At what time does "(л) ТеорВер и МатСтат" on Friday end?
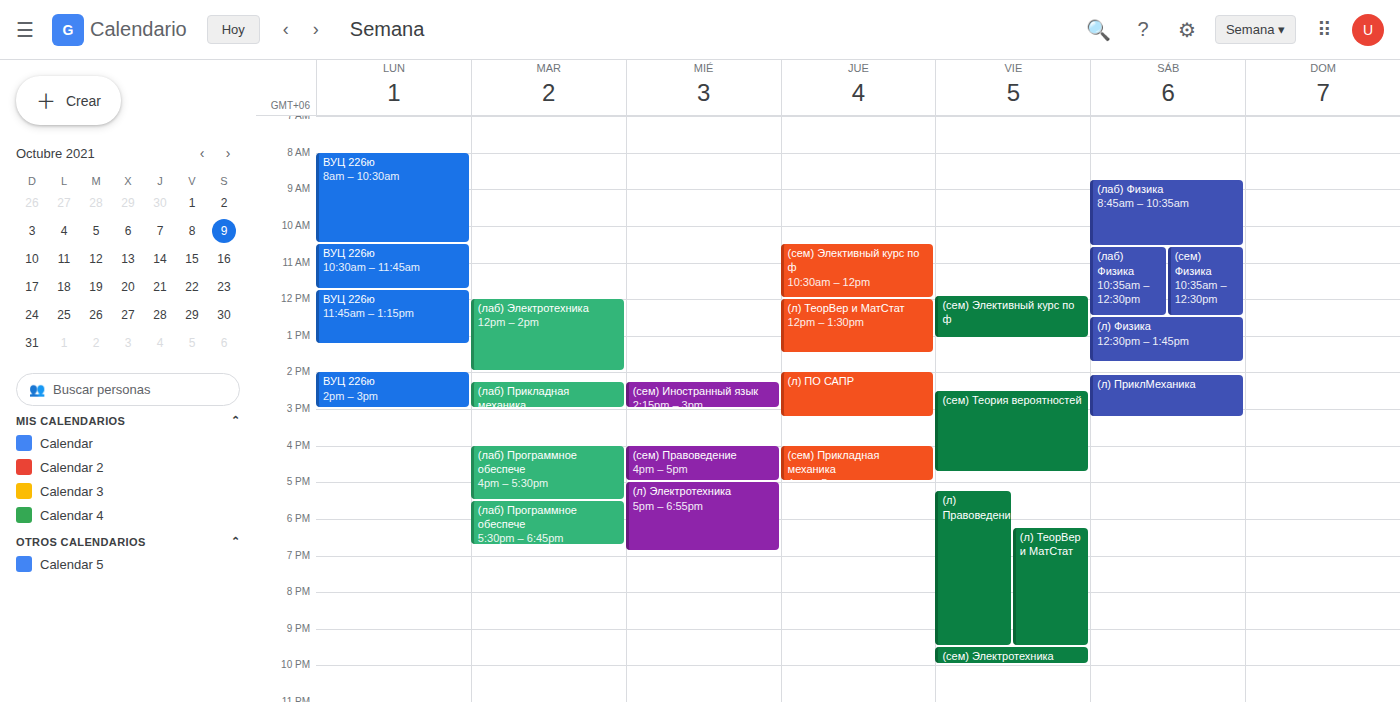
9:30 PM